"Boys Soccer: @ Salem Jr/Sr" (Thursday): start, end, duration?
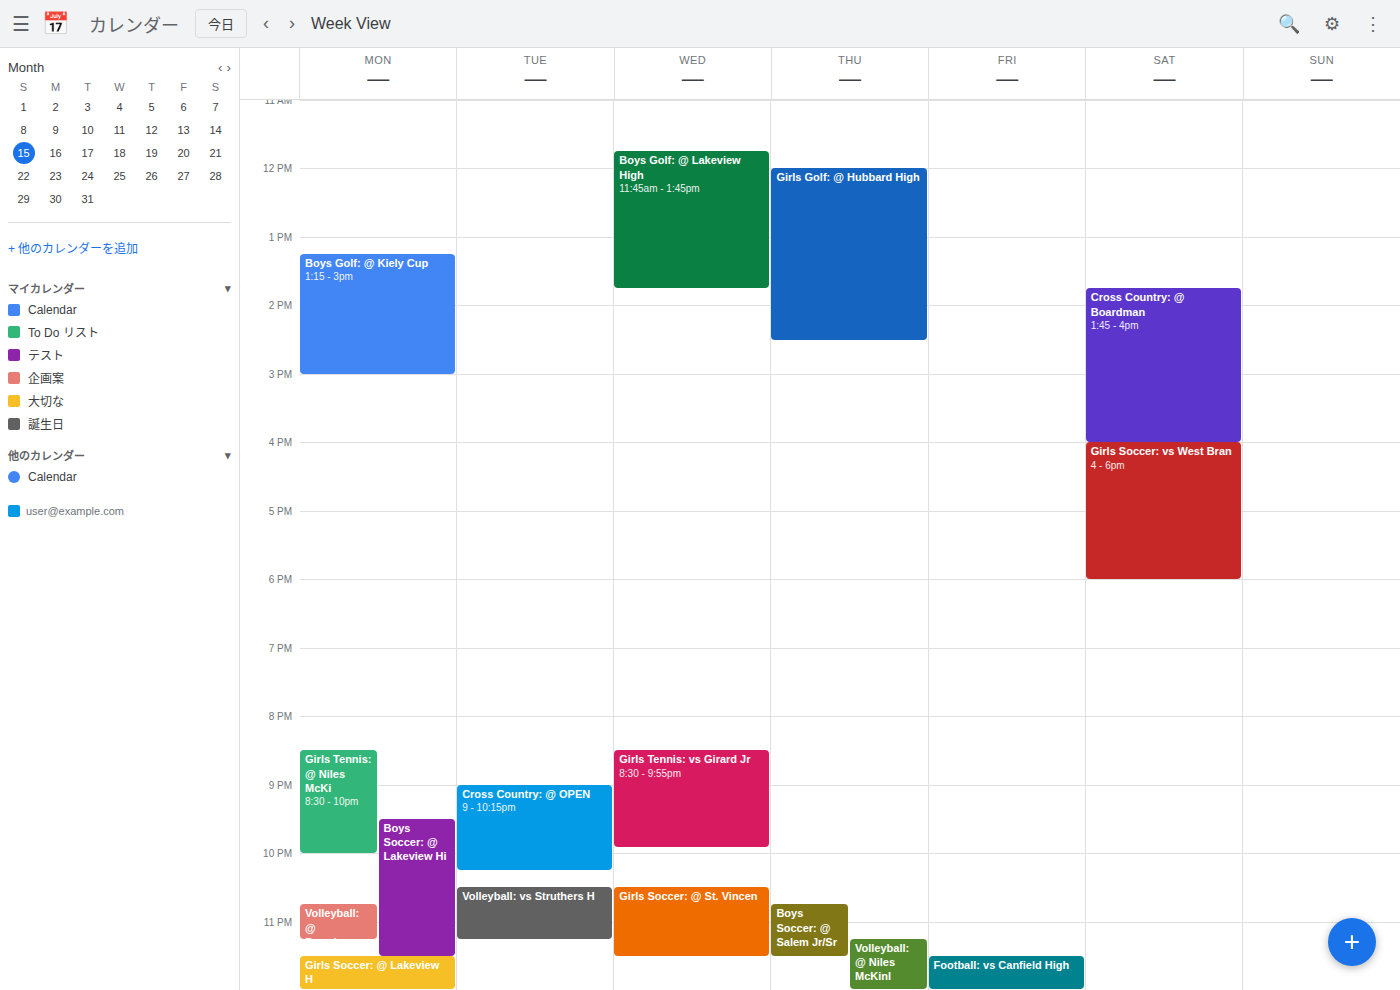
10:45 PM to 11:30 PM, 45 minutes